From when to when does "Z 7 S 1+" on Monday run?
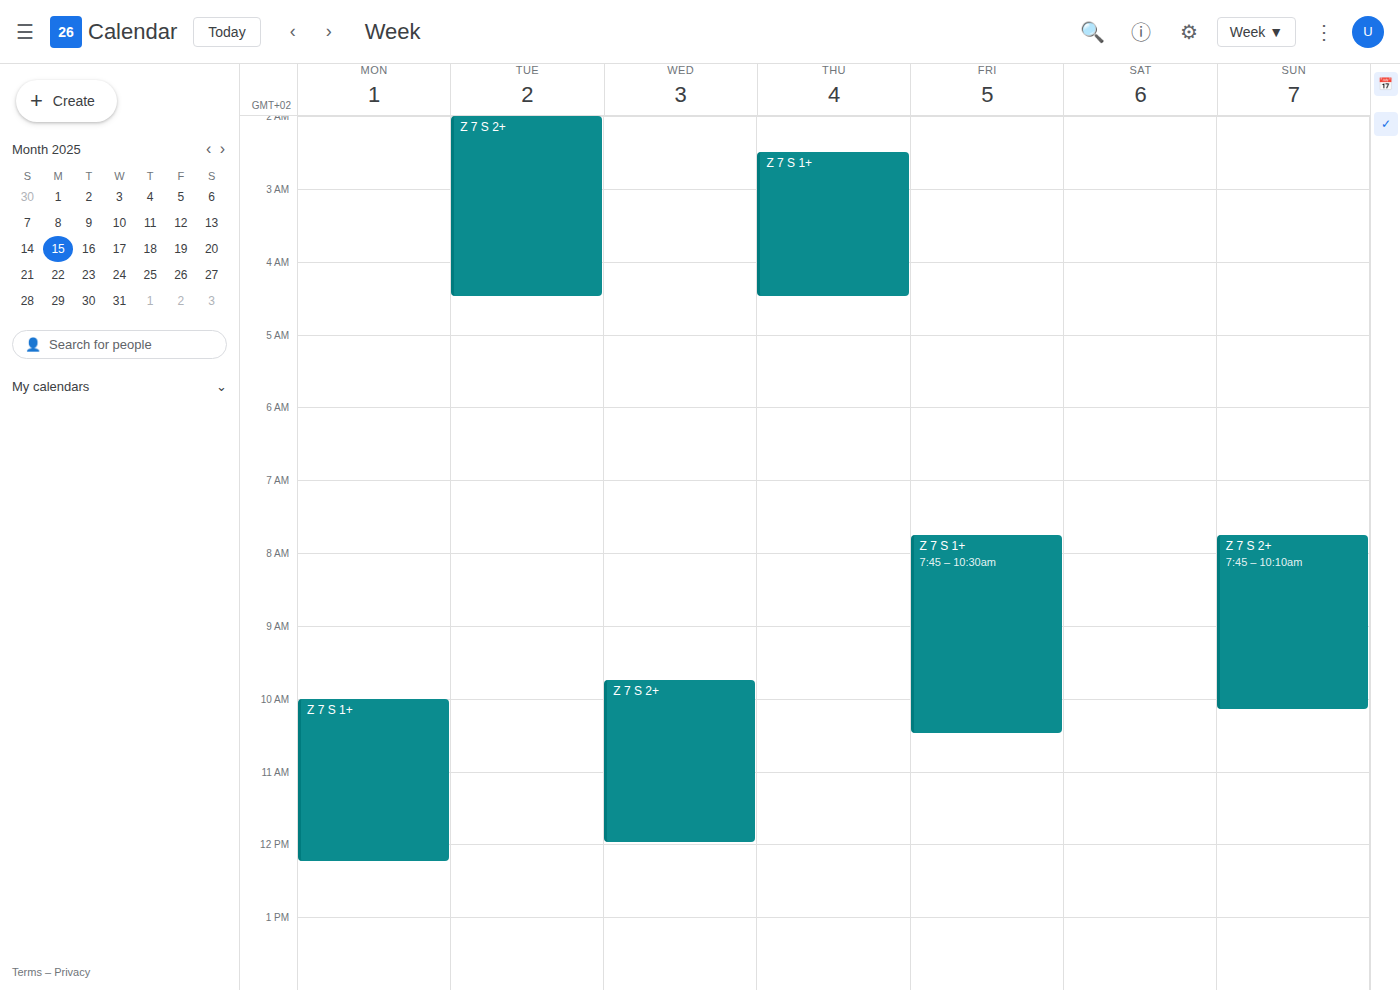
10:00 AM to 12:15 PM